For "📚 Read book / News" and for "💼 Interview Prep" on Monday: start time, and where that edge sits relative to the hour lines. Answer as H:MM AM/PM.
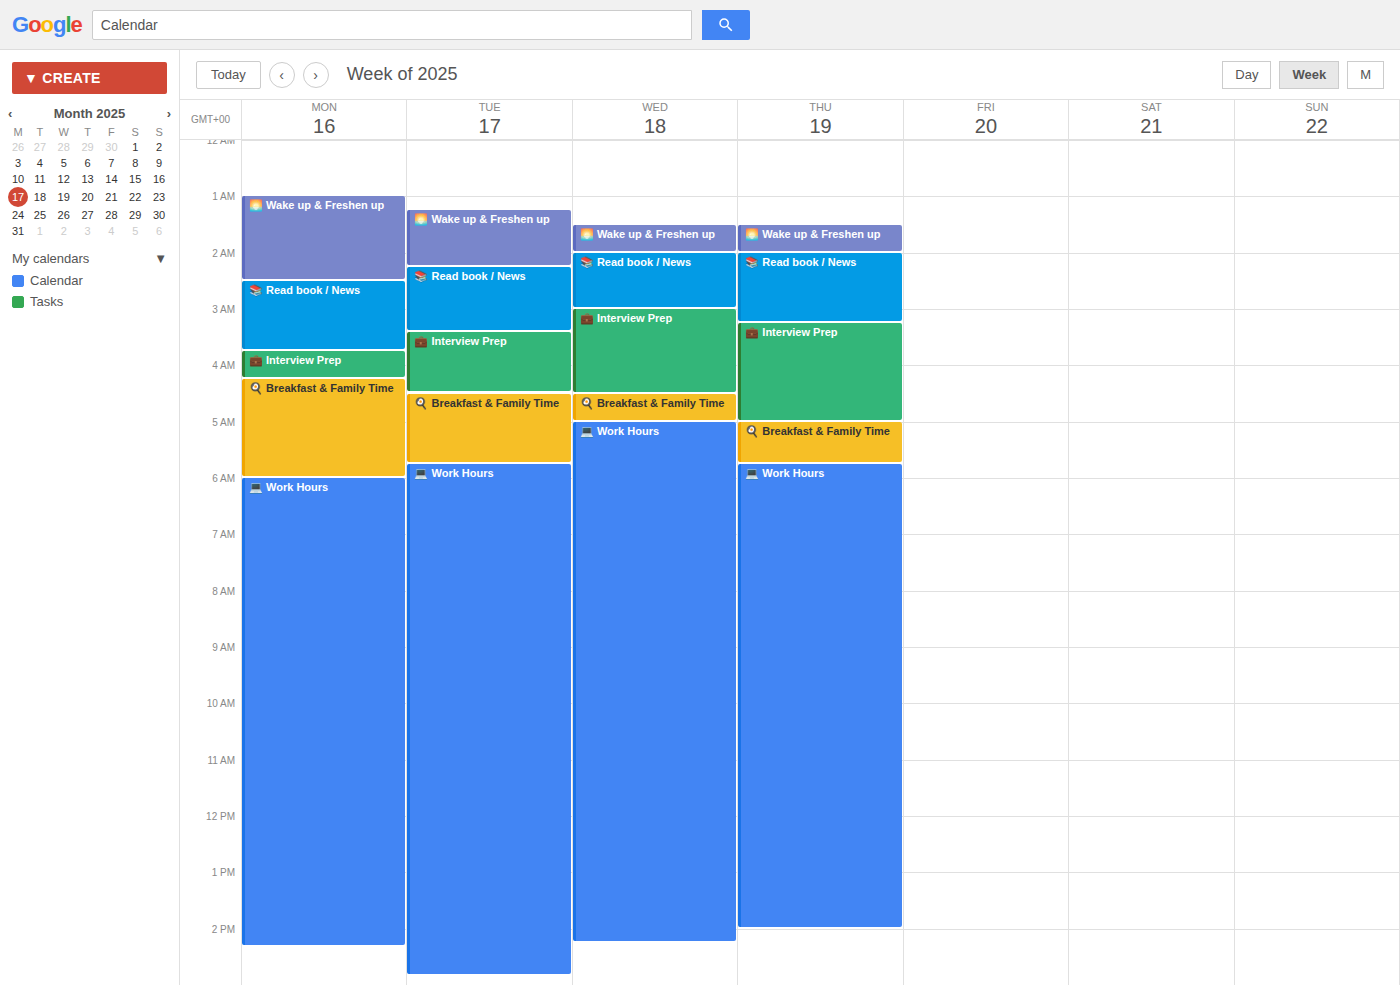
"📚 Read book / News": 2:30 AM, halfway between the 2 AM and 3 AM lines. "💼 Interview Prep": 3:45 AM, neither: three quarters of the way from the 3 AM line to the 4 AM line.